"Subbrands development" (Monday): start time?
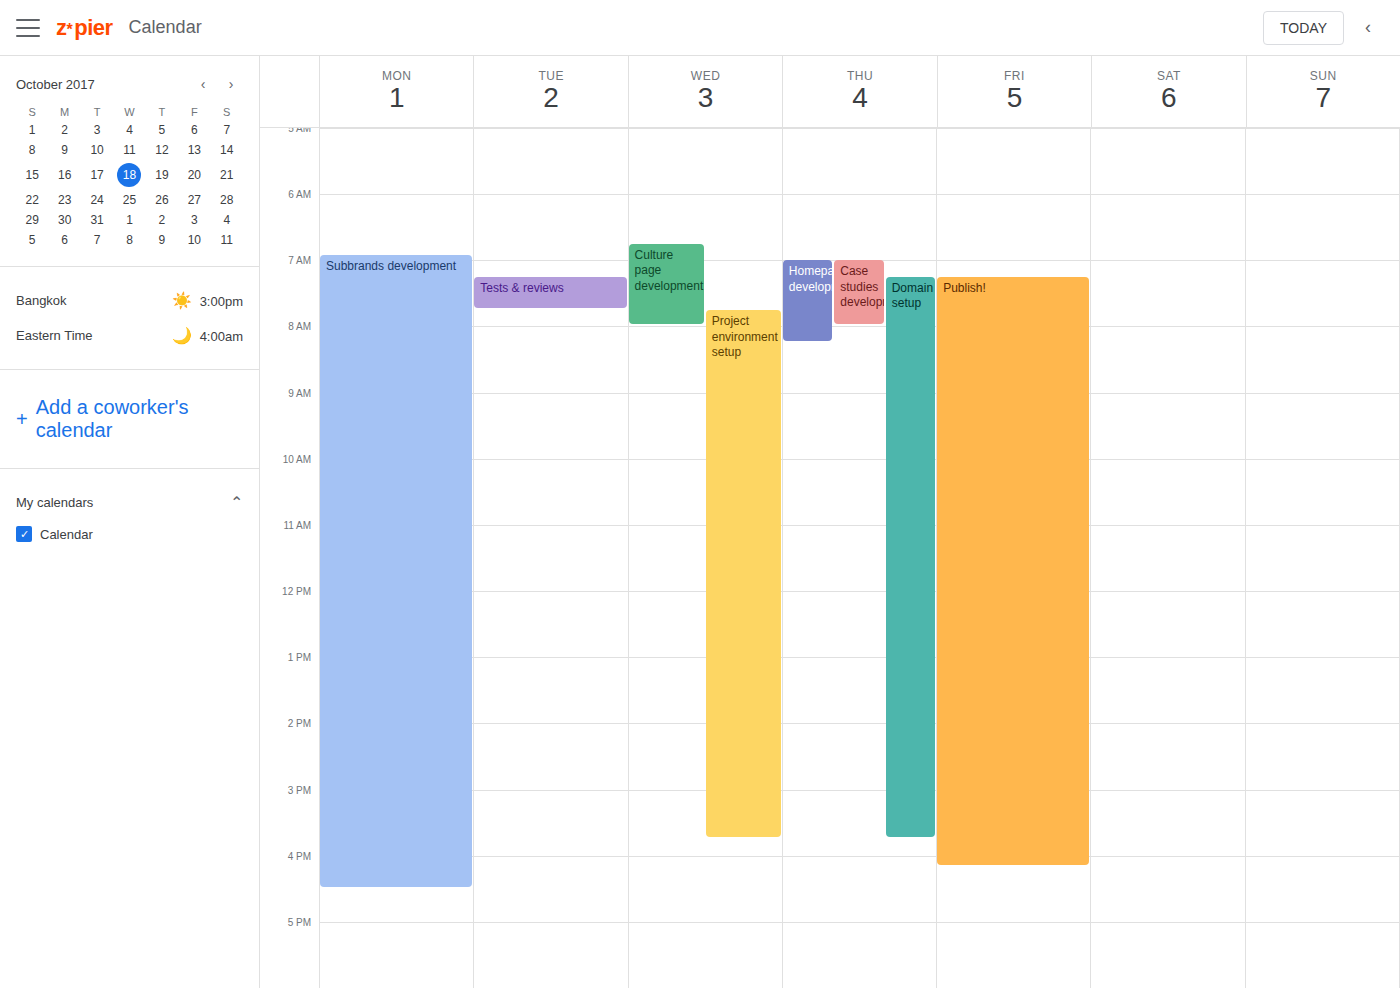
6:55 AM